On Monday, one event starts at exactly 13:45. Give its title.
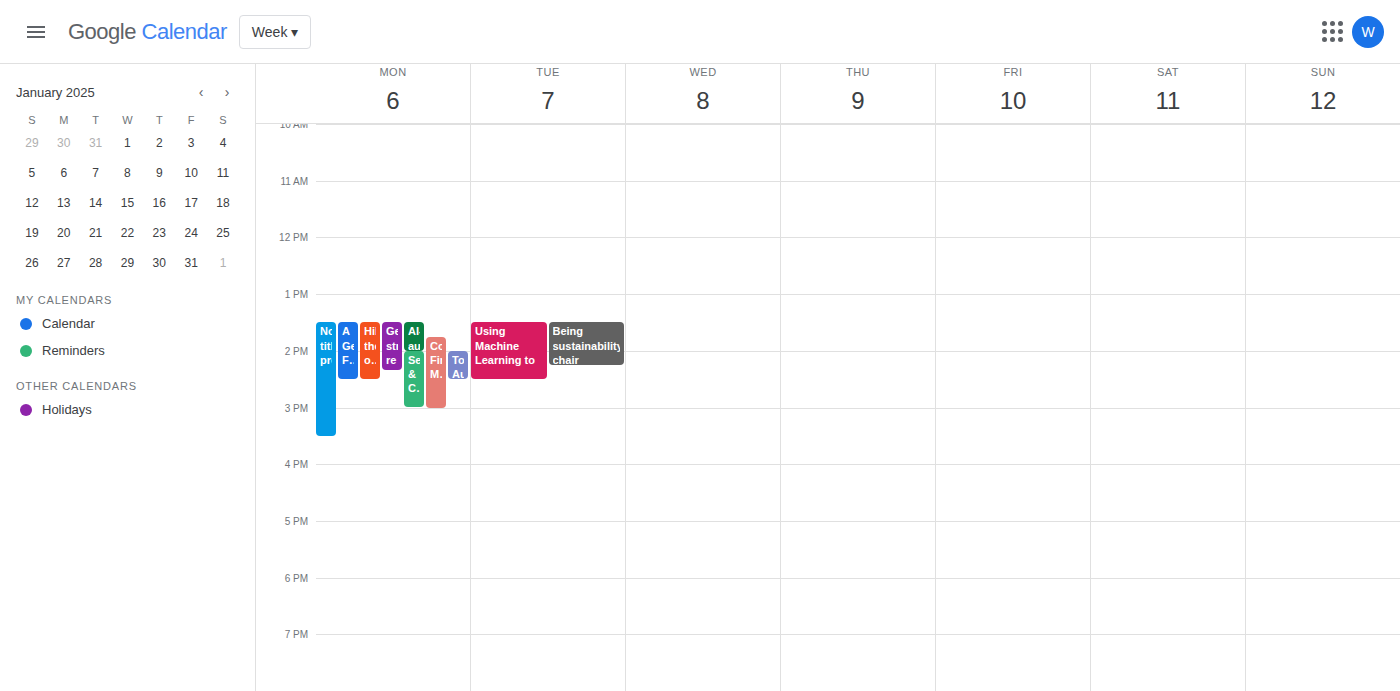
"Code-First Model-Driven En"